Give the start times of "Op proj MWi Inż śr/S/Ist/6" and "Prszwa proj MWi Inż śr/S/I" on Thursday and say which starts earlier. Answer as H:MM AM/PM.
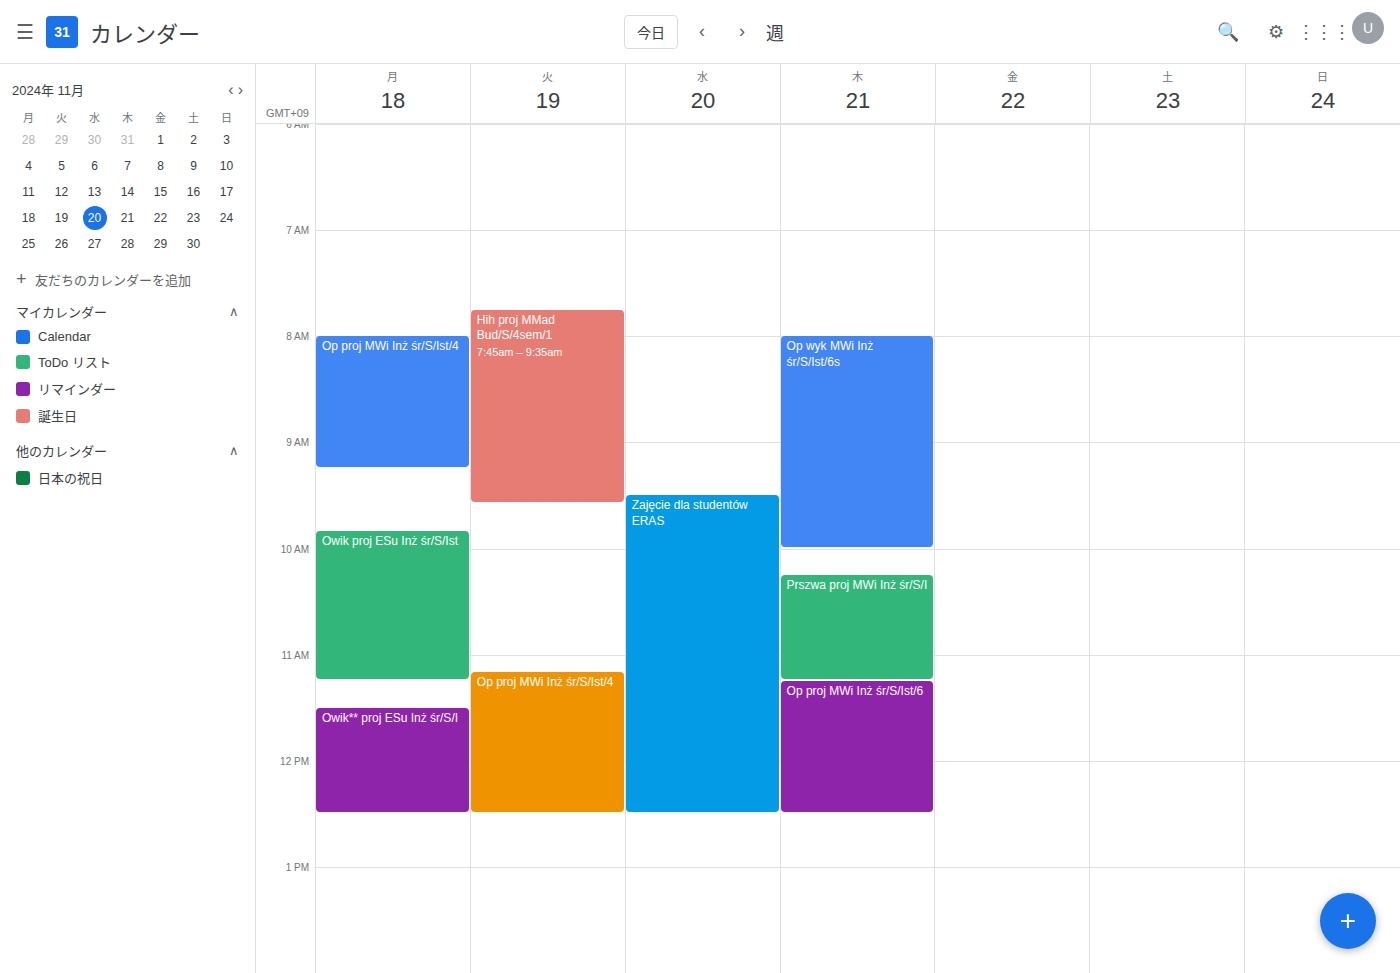
"Prszwa proj MWi Inż śr/S/I" 10:15 AM; "Op proj MWi Inż śr/S/Ist/6" 11:15 AM.